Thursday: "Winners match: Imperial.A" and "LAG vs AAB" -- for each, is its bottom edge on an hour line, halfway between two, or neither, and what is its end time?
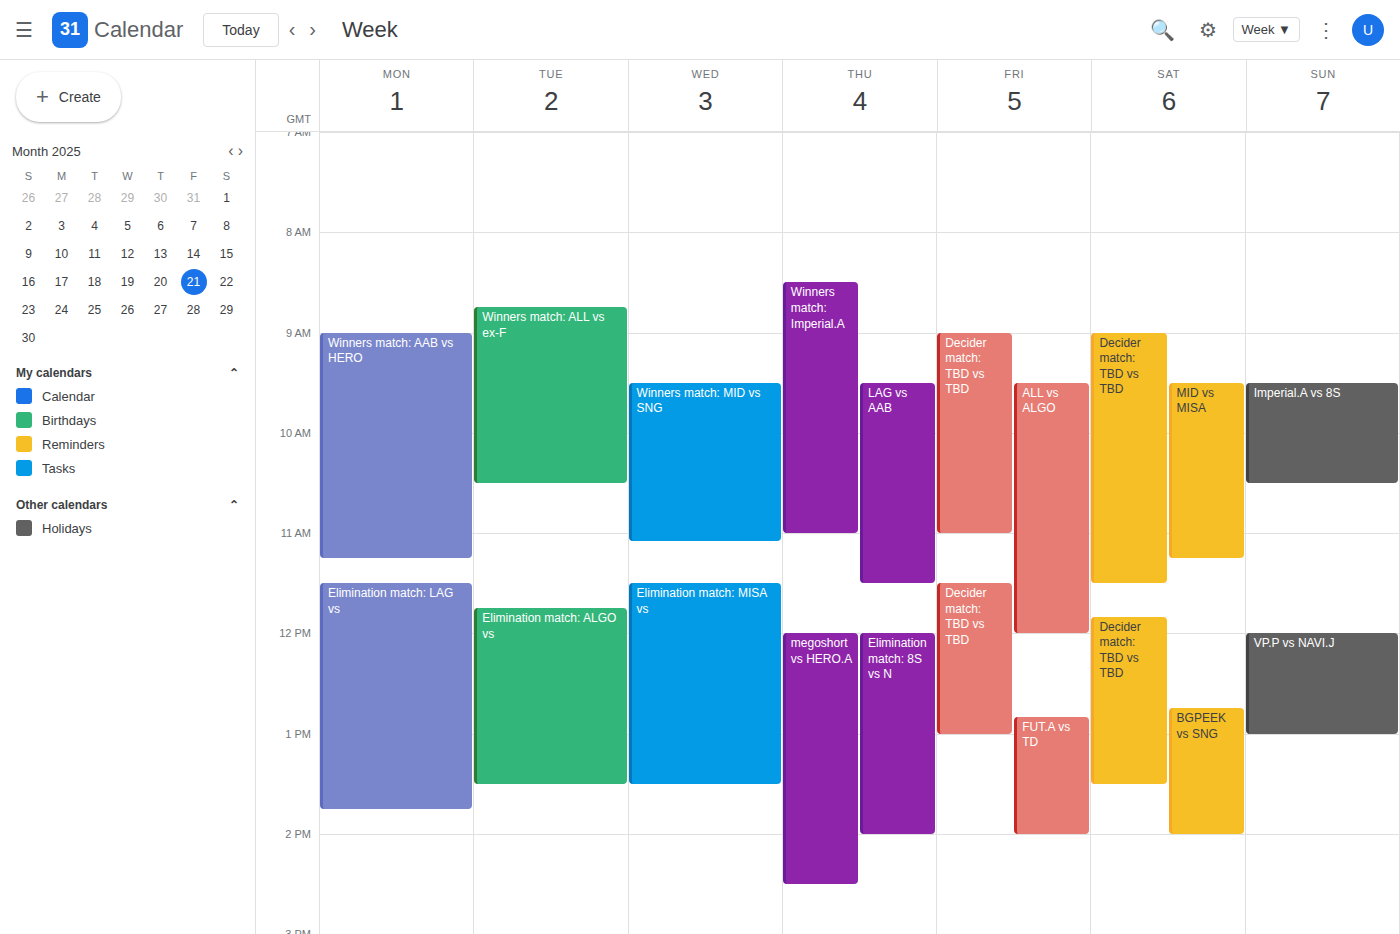
"Winners match: Imperial.A": 11:00 AM, exactly on the 11 AM line. "LAG vs AAB": 11:30 AM, halfway between the 11 AM and 12 PM lines.